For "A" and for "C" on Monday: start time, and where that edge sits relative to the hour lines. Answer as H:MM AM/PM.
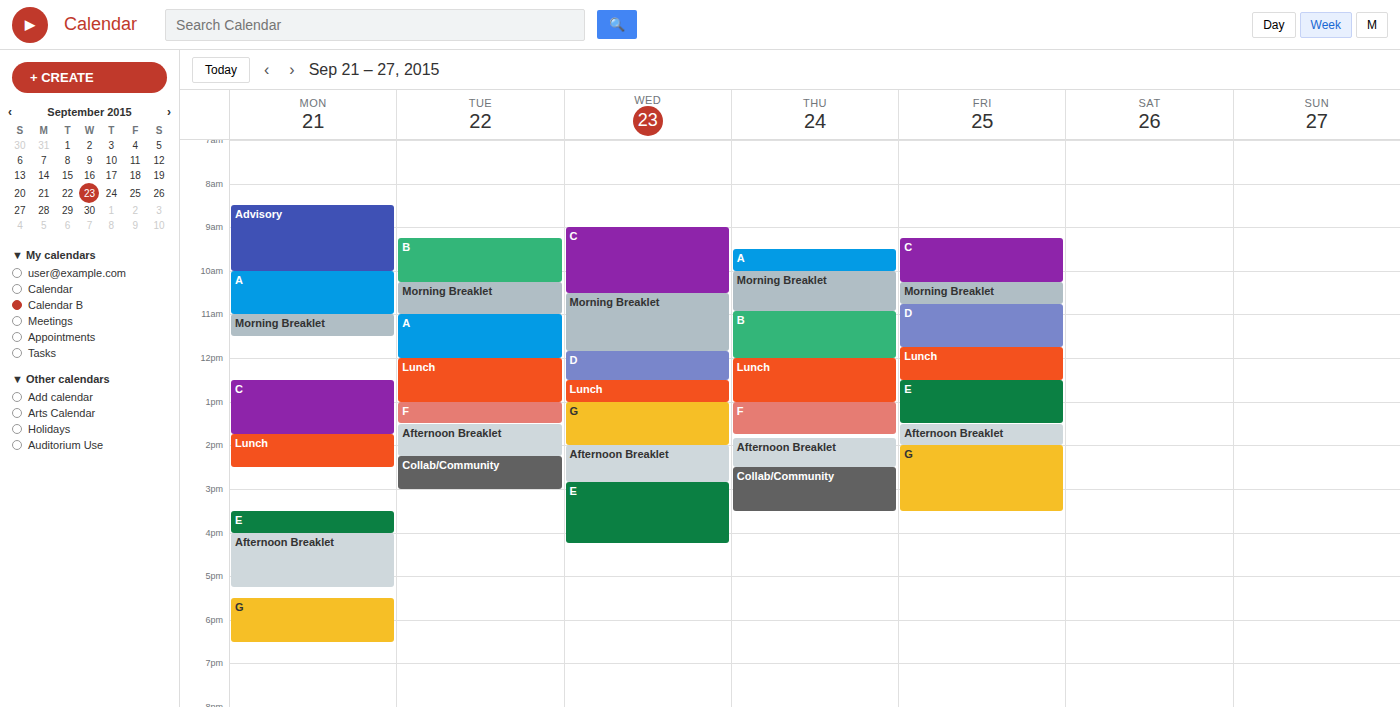
"A": 10:00 AM, exactly on the 10 AM line. "C": 12:30 PM, halfway between the 12 PM and 1 PM lines.